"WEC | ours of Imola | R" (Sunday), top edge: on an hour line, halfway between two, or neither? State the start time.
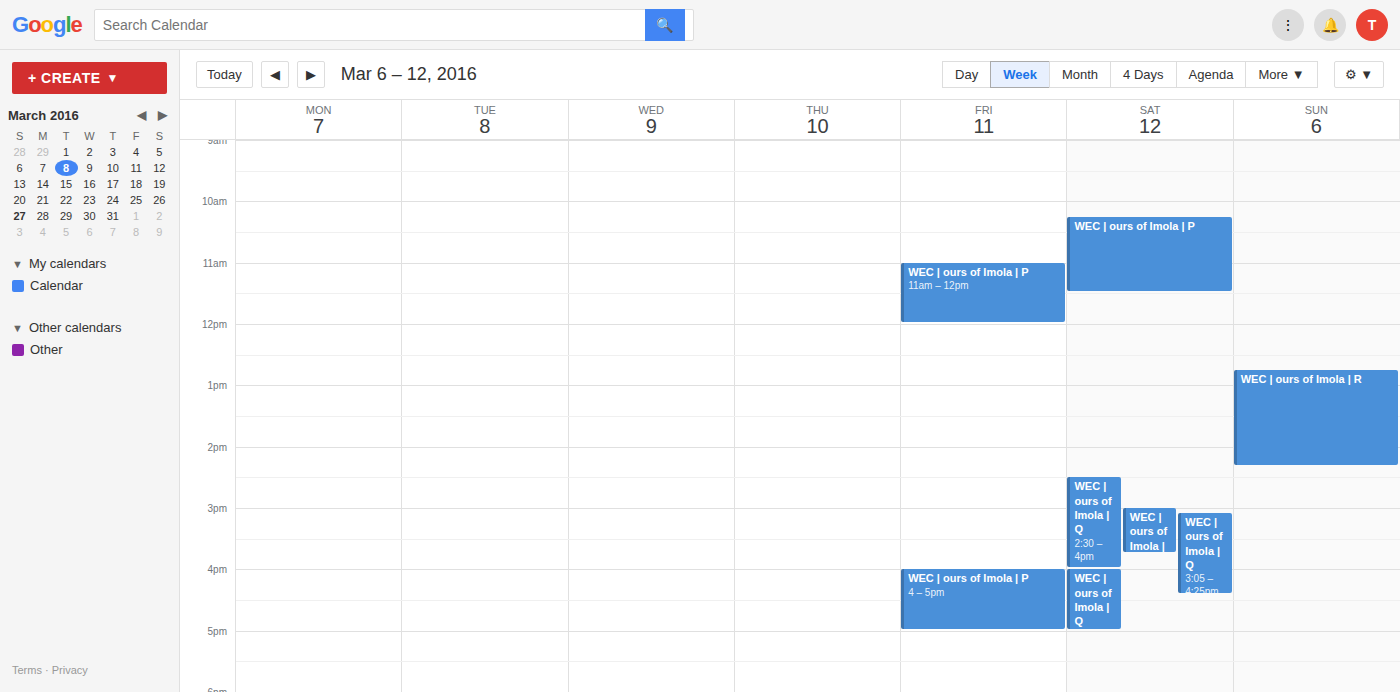
12:45 -- neither: three quarters of the way from the 12:00 line to the 13:00 line.